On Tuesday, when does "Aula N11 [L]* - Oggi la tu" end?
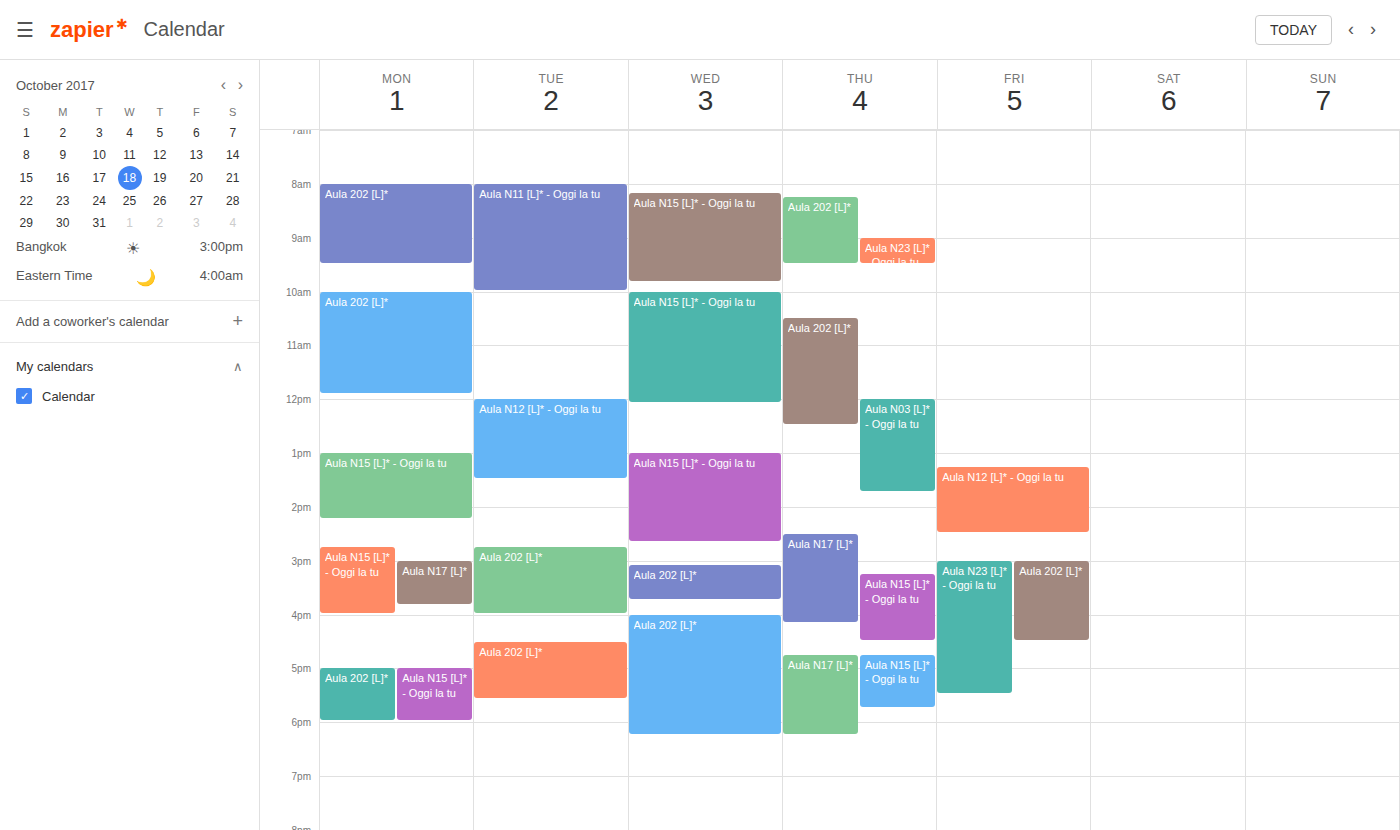
10:00 AM